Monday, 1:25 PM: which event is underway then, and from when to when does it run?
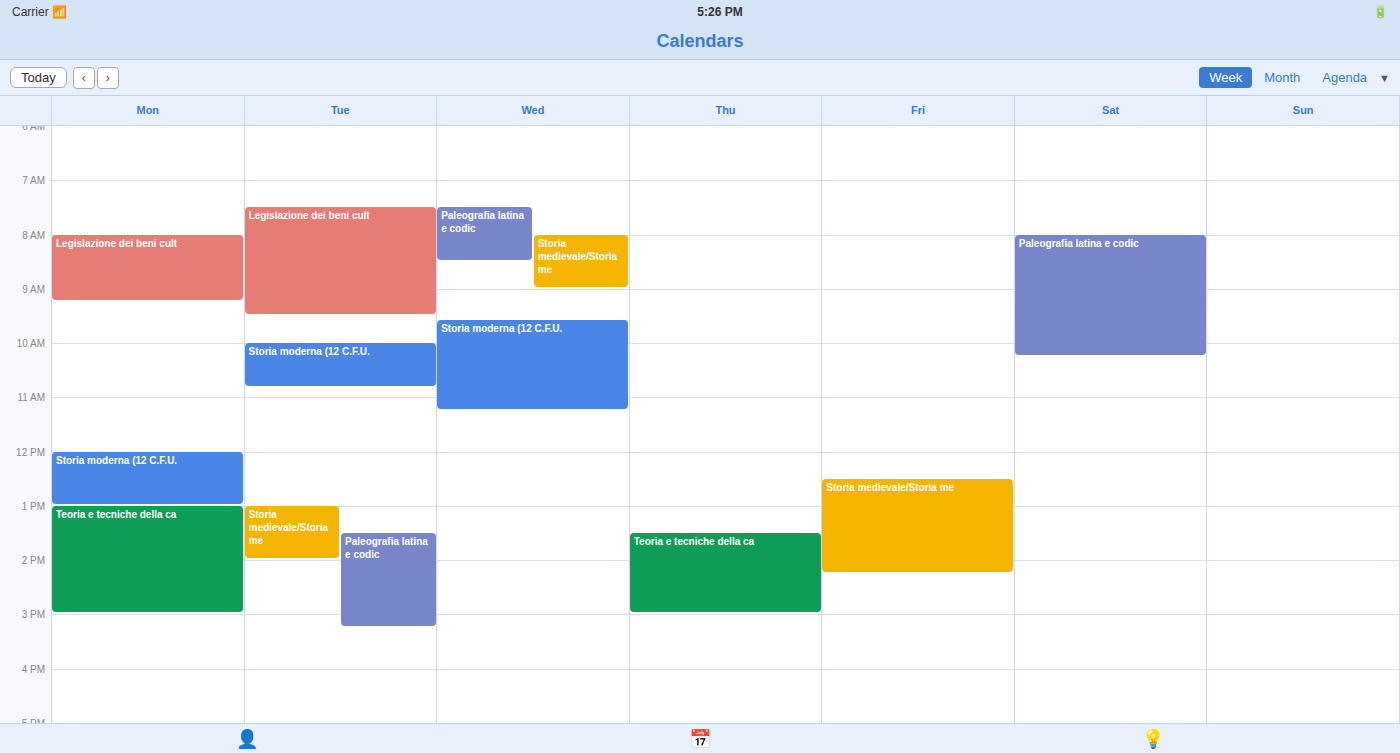
"Teoria e tecniche della ca", 1:00 PM to 3:00 PM